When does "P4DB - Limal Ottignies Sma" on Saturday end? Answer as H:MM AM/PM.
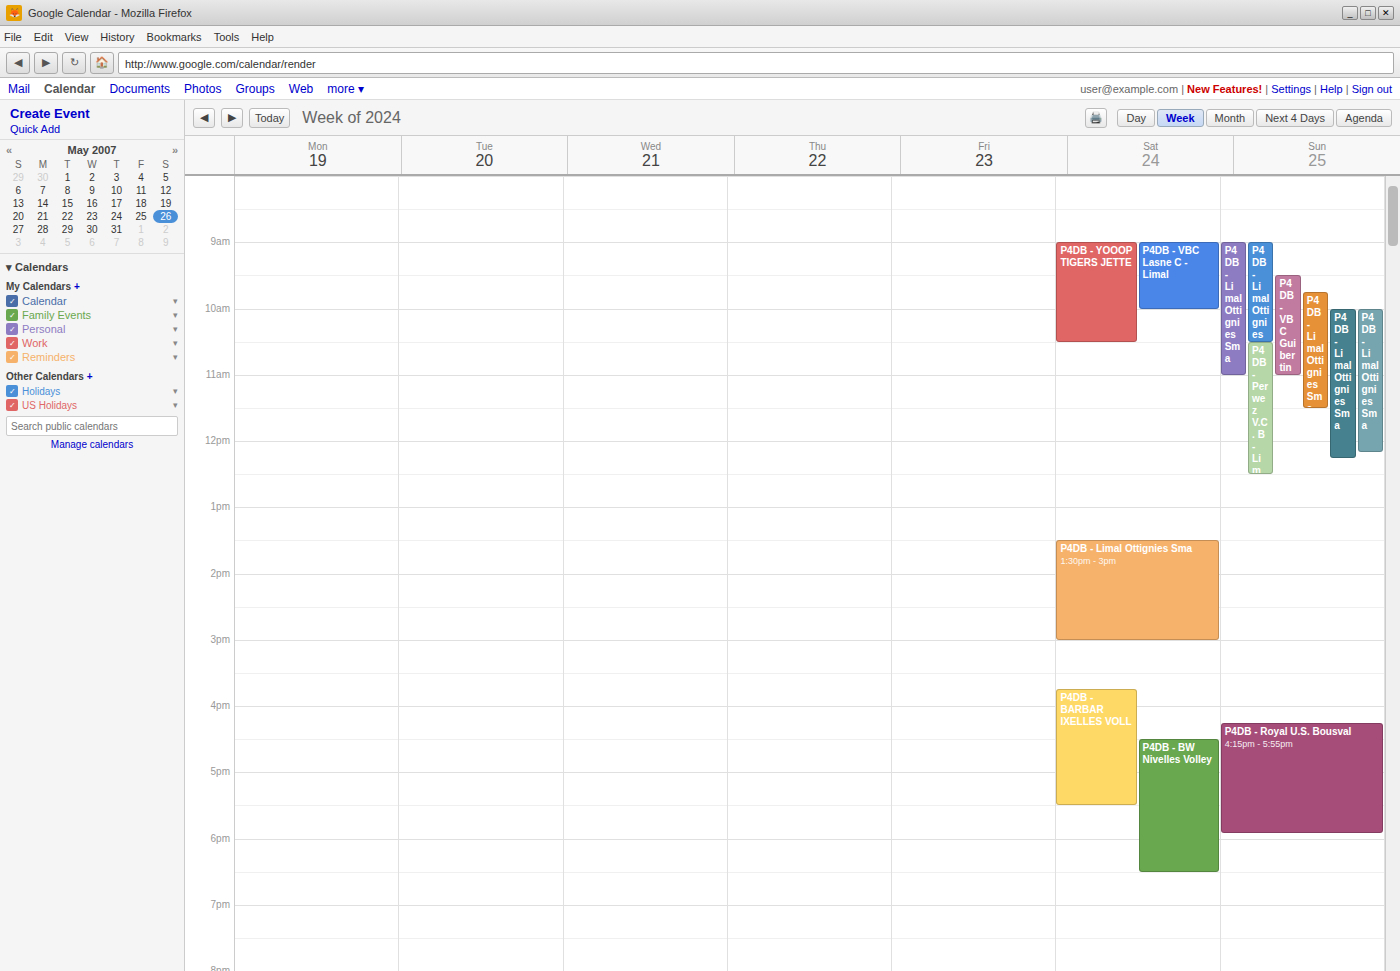
3:00 PM